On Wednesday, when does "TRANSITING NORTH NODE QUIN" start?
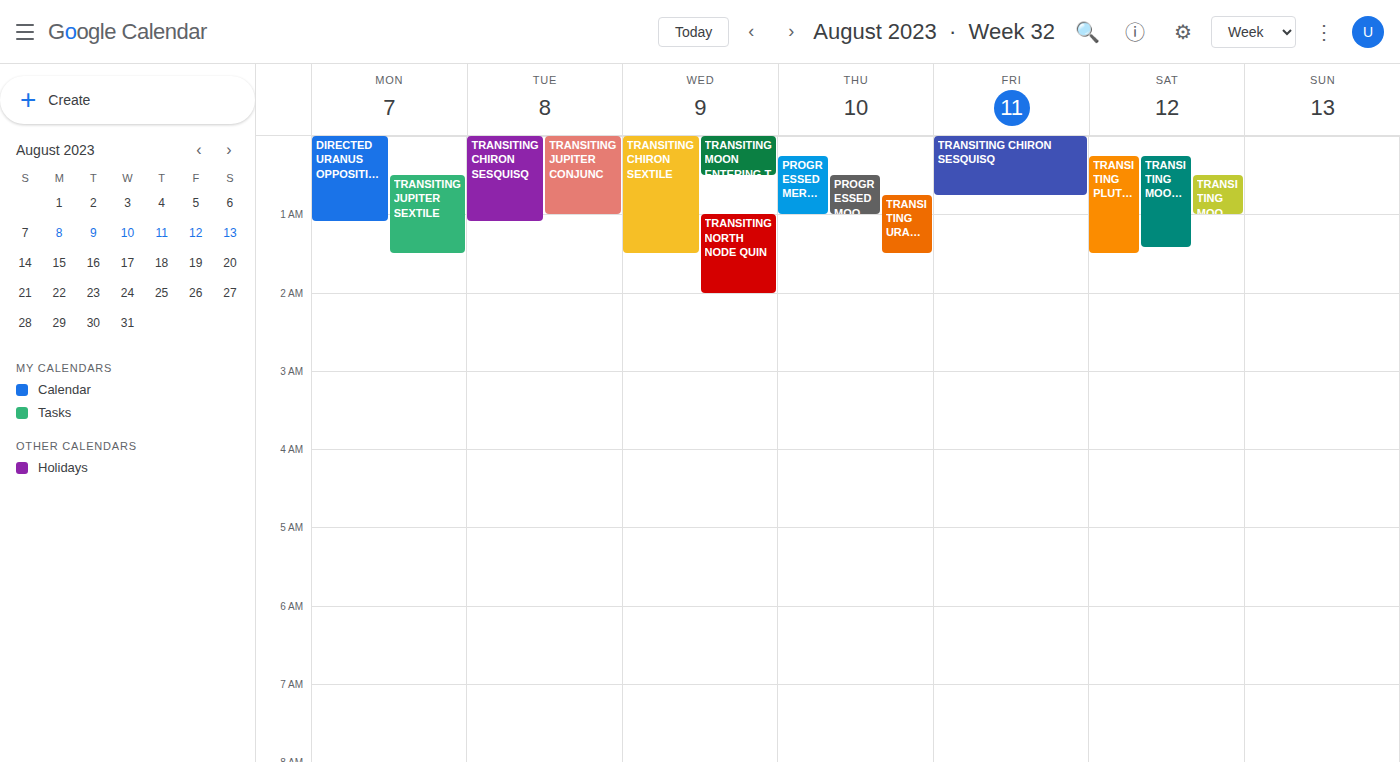
01:00